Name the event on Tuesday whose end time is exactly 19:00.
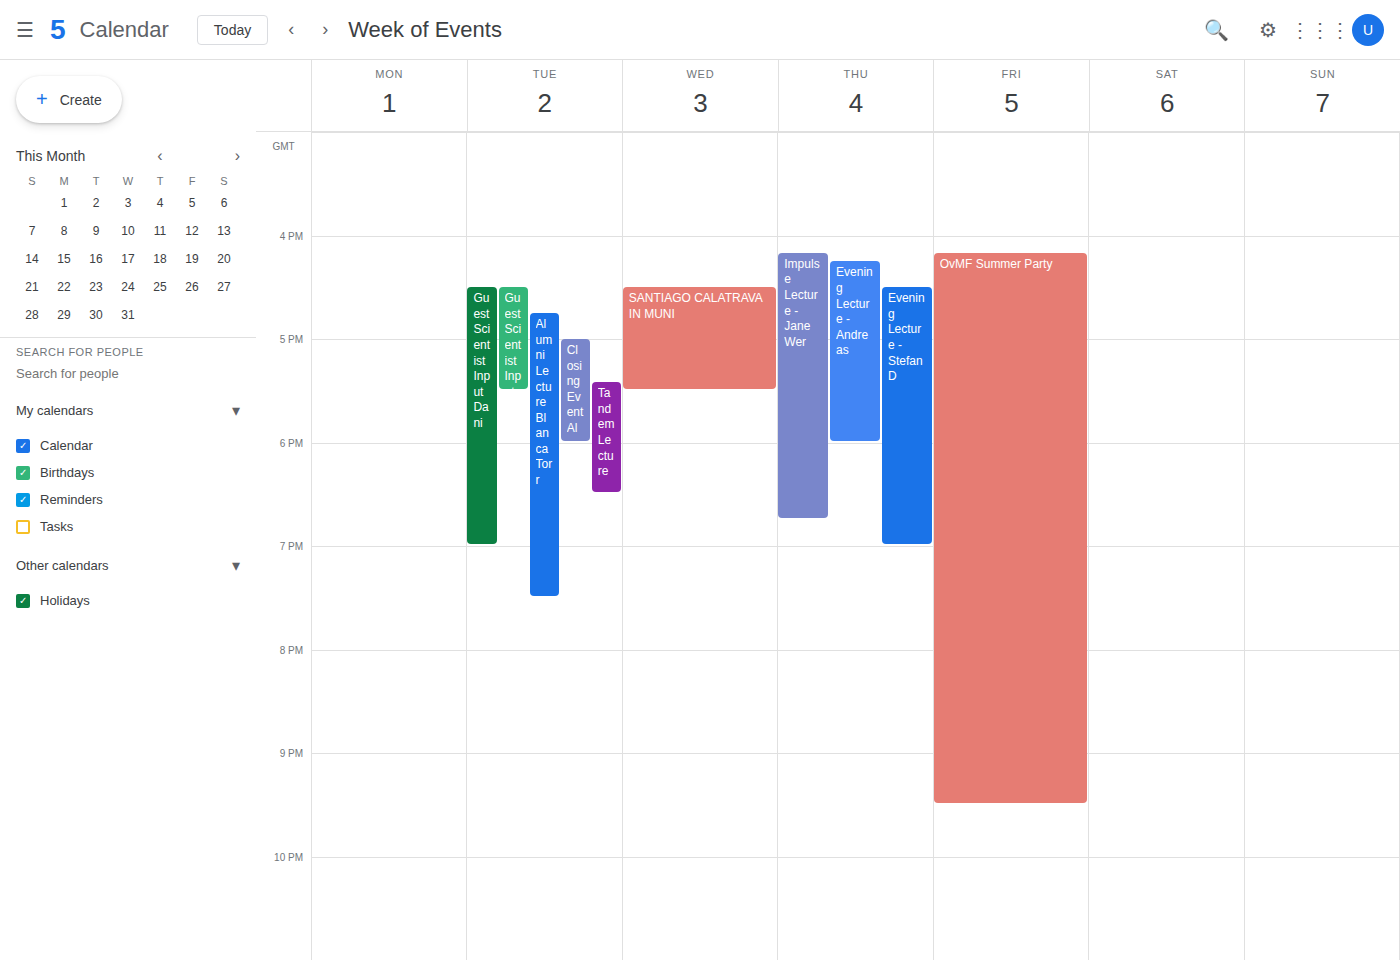
"Guest Scientist Input Dani"